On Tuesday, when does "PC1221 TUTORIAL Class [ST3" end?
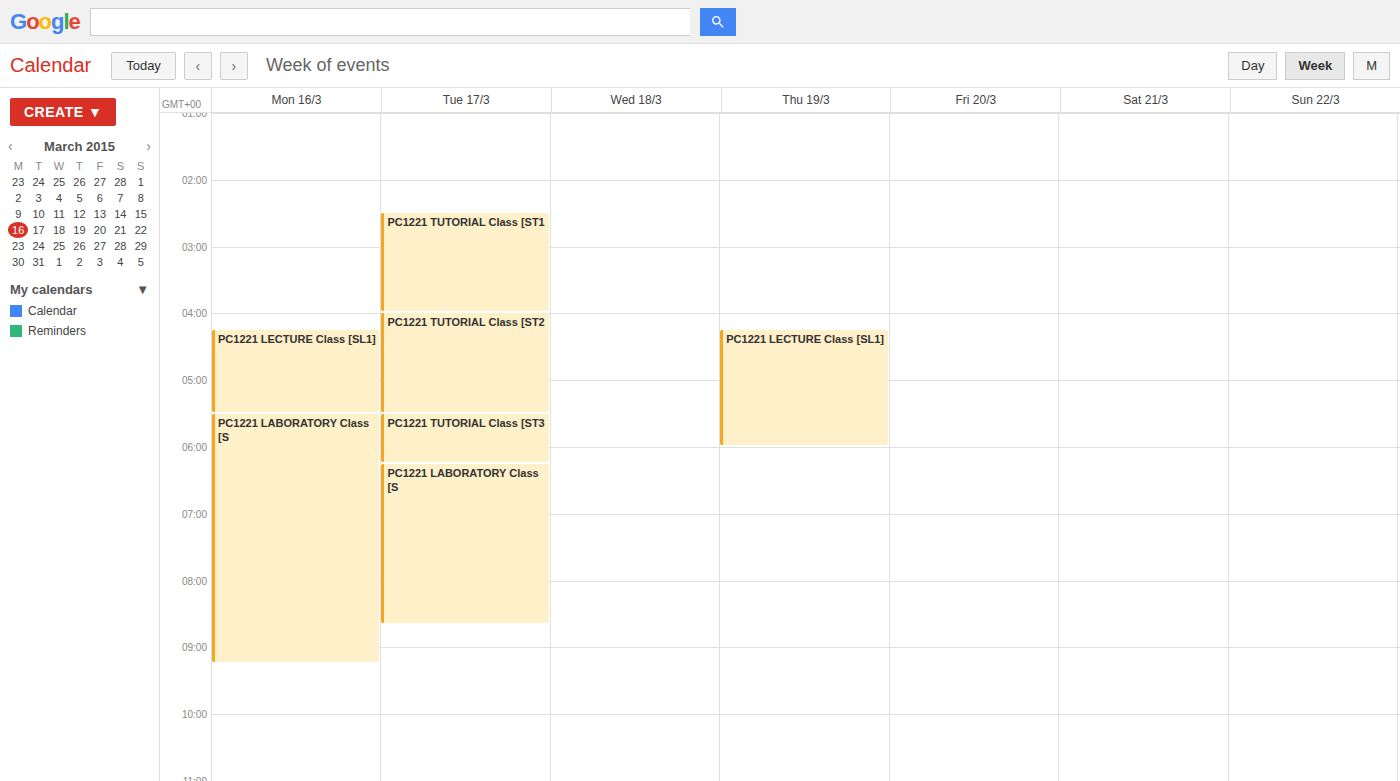
6:15 AM